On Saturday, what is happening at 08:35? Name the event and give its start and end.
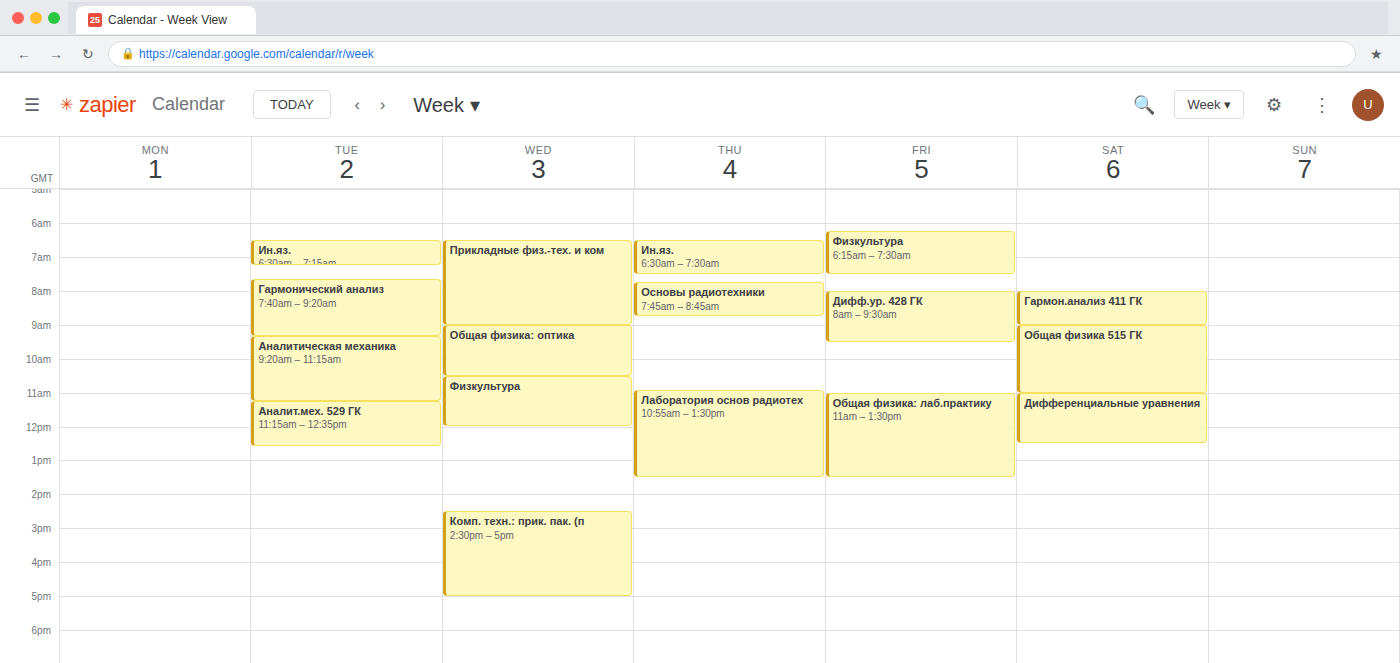
"Гармон.анализ 411 ГК", 08:00 to 09:00